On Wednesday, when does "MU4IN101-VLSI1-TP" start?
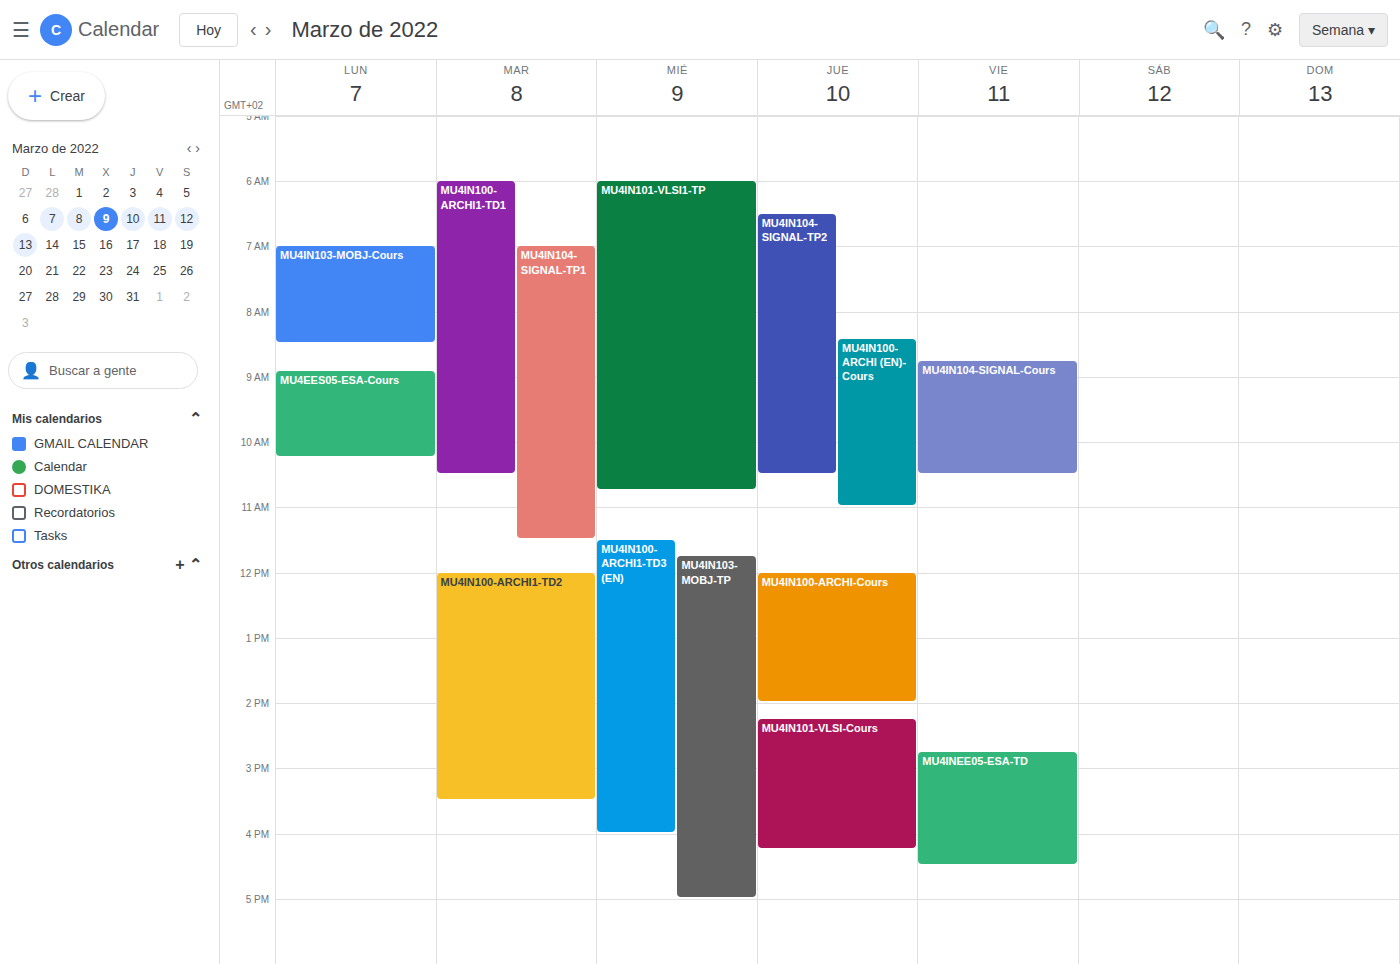
6:00 AM